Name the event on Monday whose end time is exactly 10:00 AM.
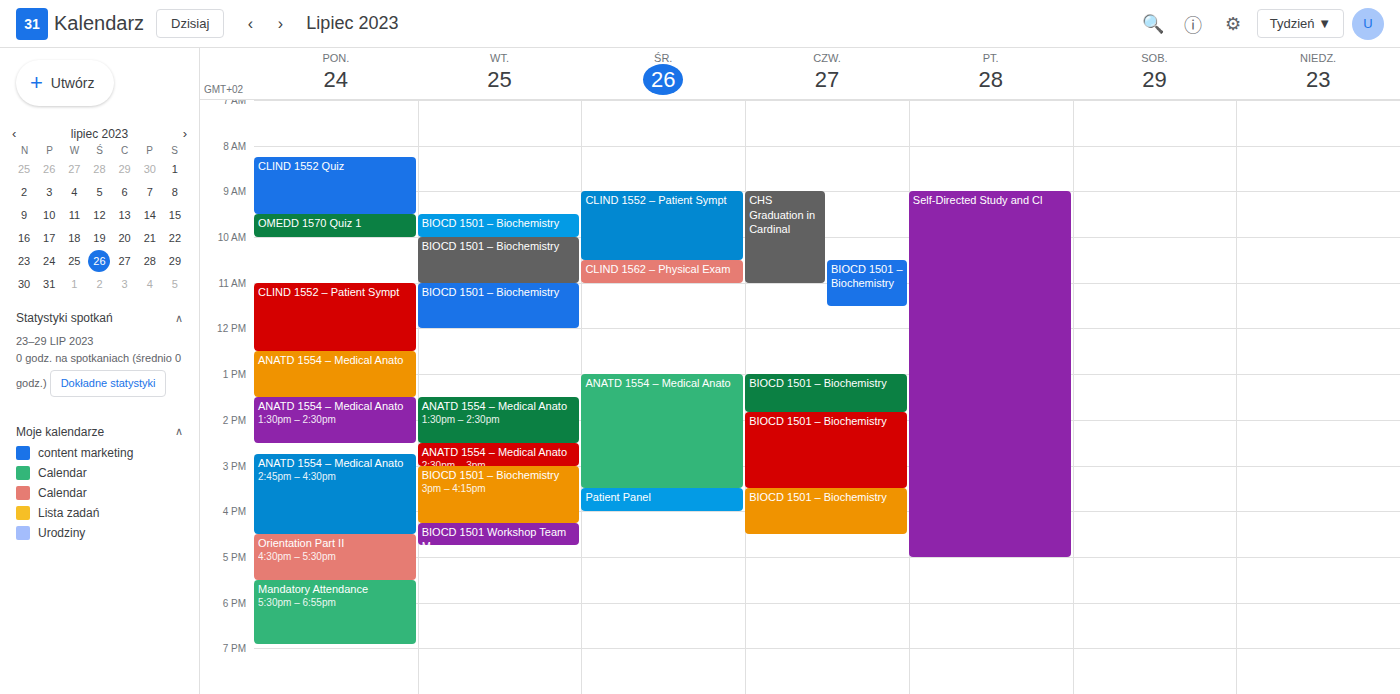
"OMEDD 1570 Quiz 1"